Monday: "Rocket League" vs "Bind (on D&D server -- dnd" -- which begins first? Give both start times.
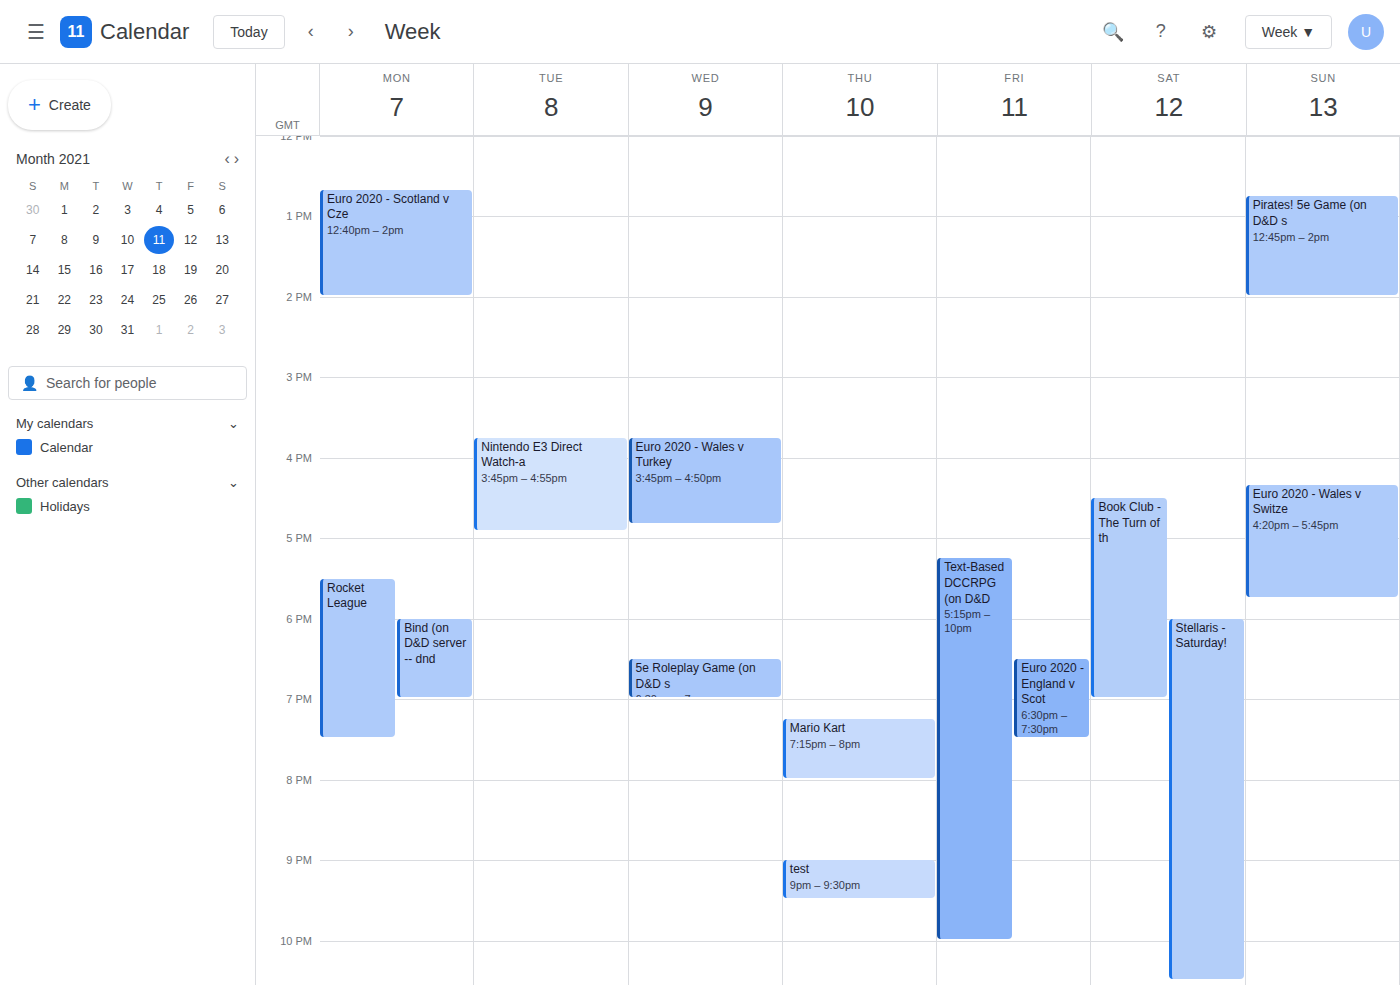
"Rocket League" 5:30 PM; "Bind (on D&D server -- dnd" 6:00 PM.